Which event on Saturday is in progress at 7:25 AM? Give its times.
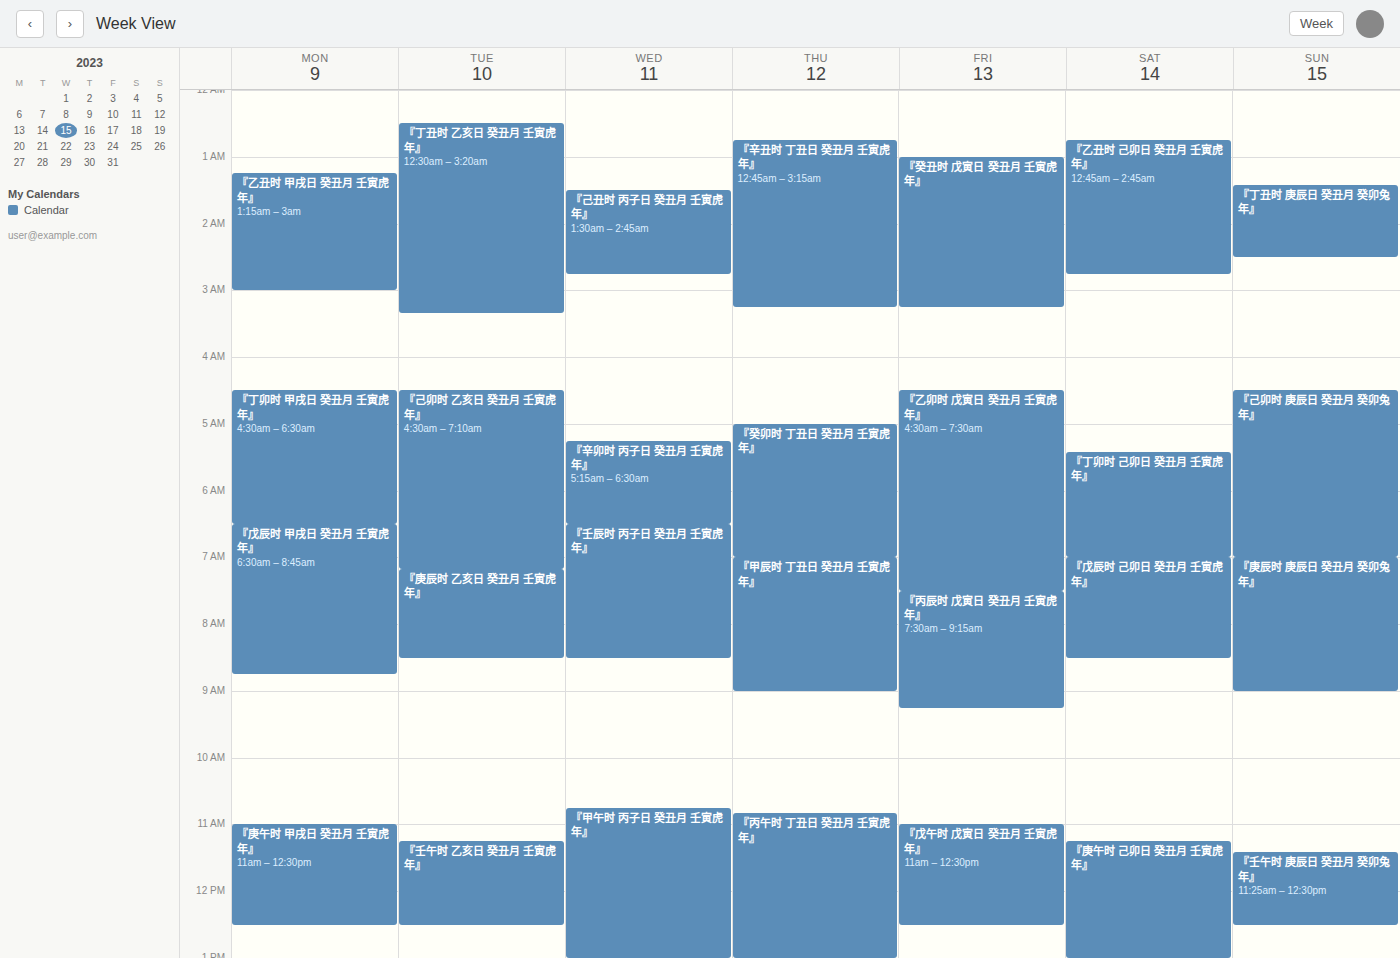
"『戊辰时 己卯日 癸丑月 壬寅虎年』", 7:00 AM to 8:30 AM